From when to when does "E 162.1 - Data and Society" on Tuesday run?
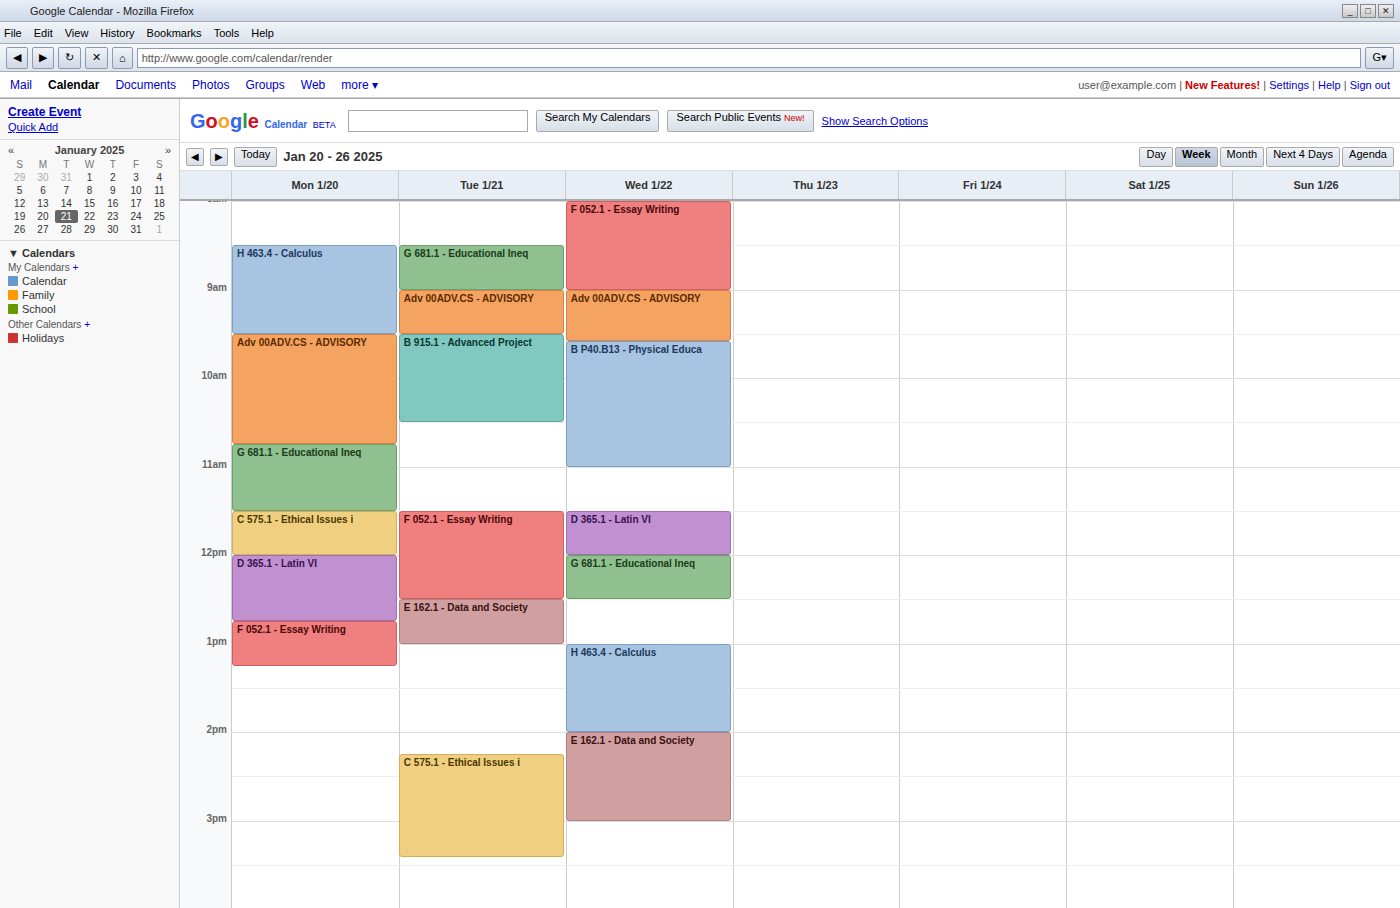
12:30 PM to 1:00 PM